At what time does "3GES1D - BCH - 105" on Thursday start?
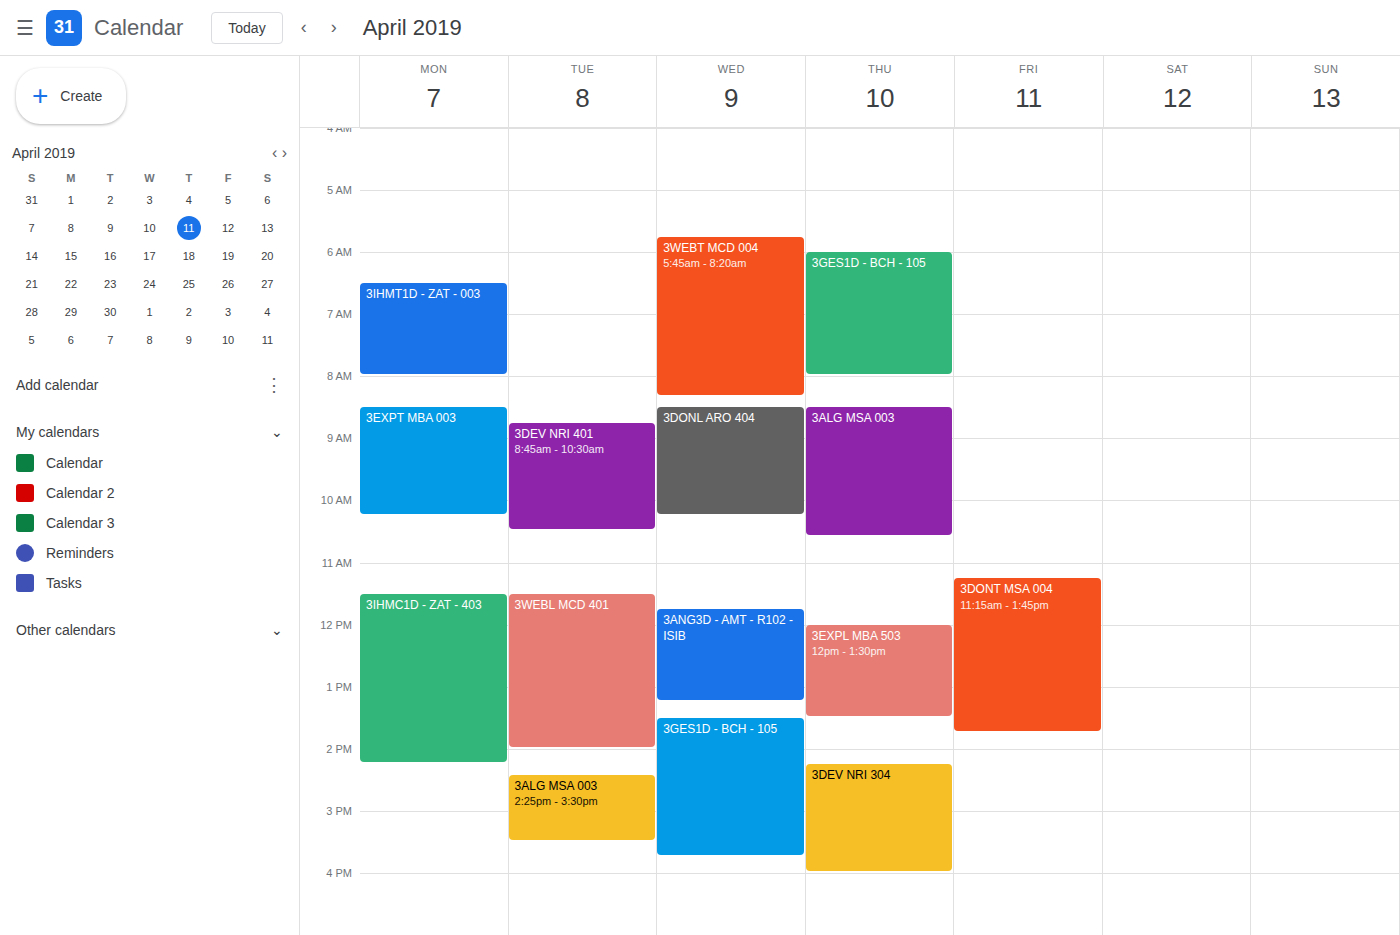
6:00 AM